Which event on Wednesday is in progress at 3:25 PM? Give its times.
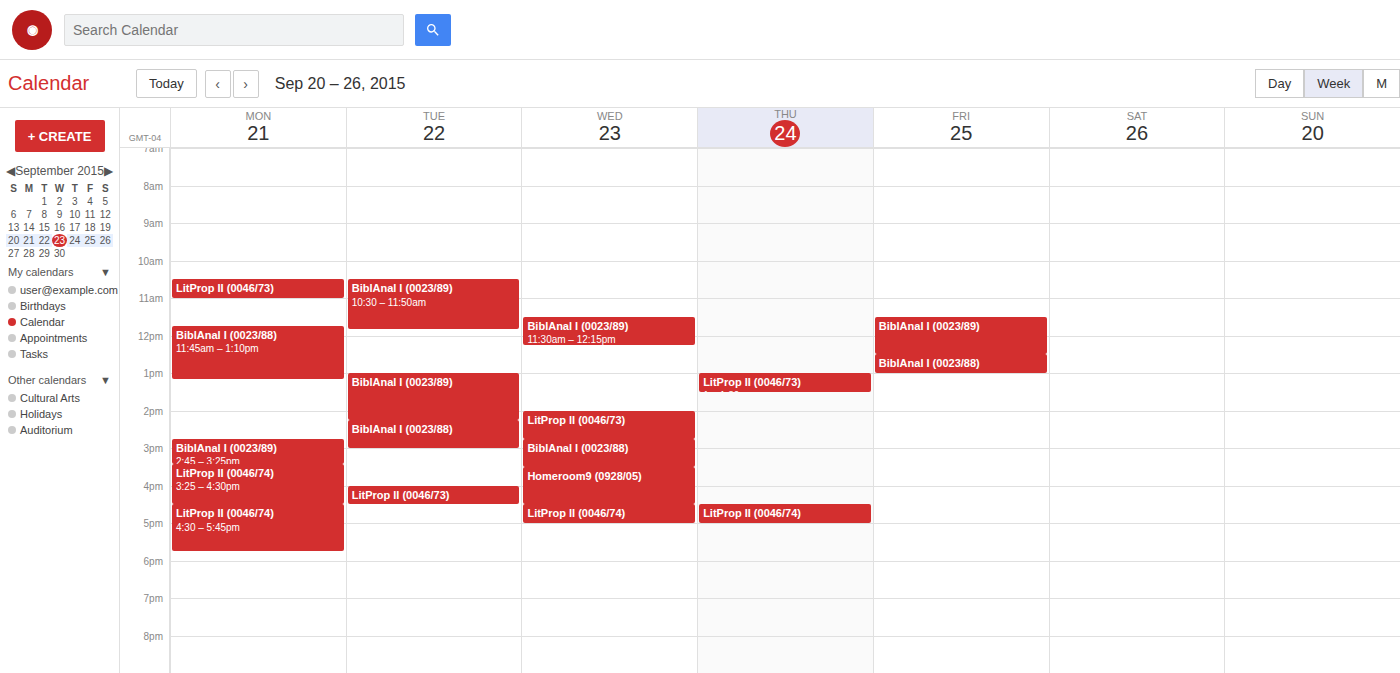
"BiblAnal I (0023/88)", 2:45 PM to 3:30 PM